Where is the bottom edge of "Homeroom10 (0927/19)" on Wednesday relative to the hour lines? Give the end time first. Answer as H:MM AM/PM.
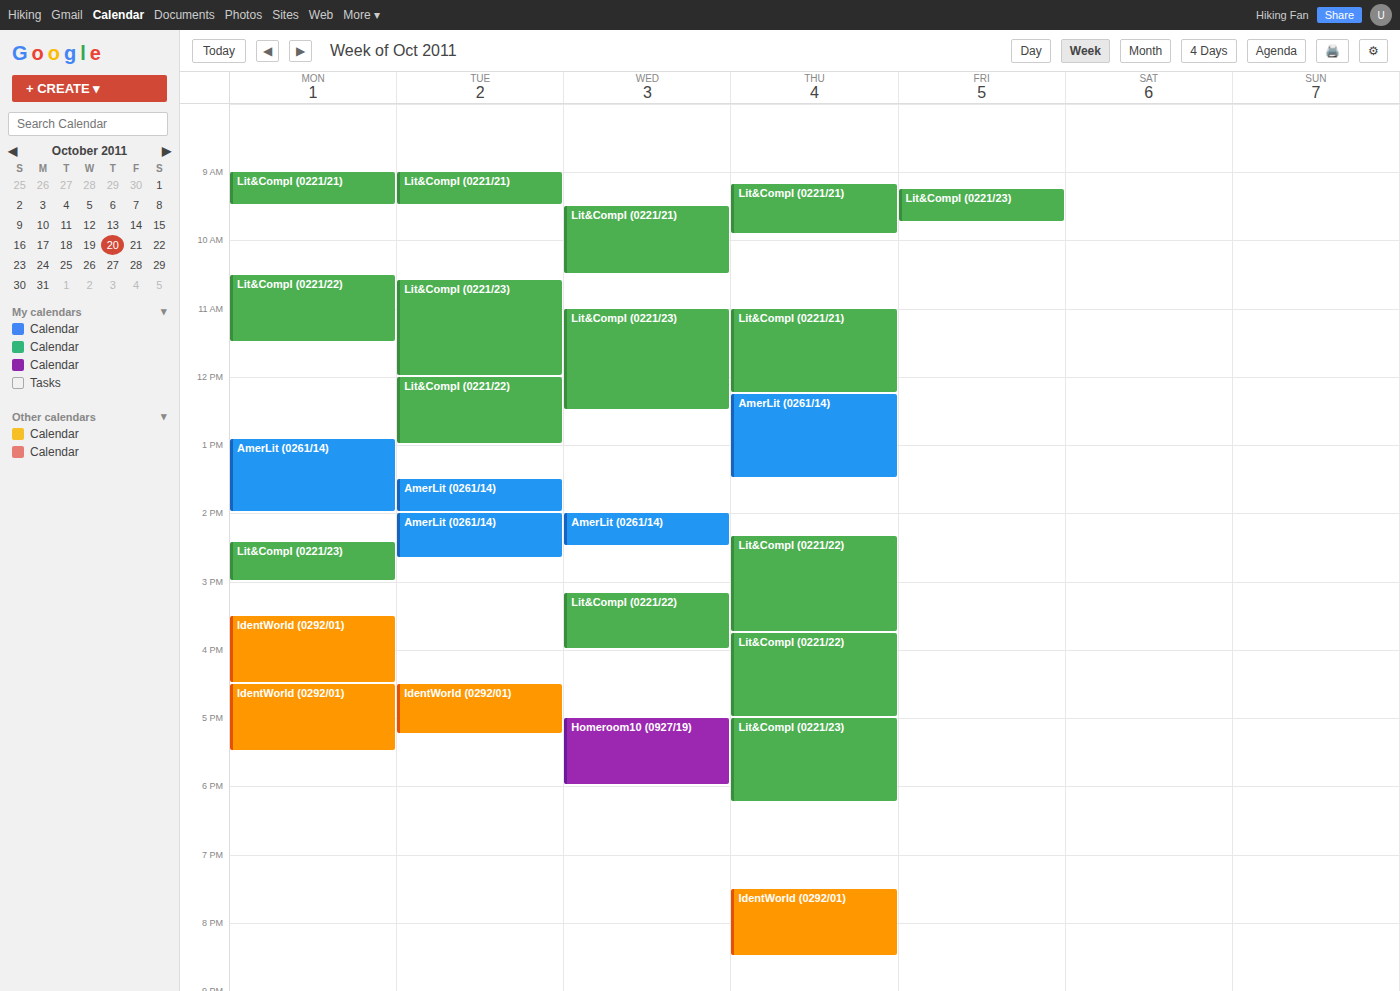
6:00 PM -- exactly on the 6 PM line.